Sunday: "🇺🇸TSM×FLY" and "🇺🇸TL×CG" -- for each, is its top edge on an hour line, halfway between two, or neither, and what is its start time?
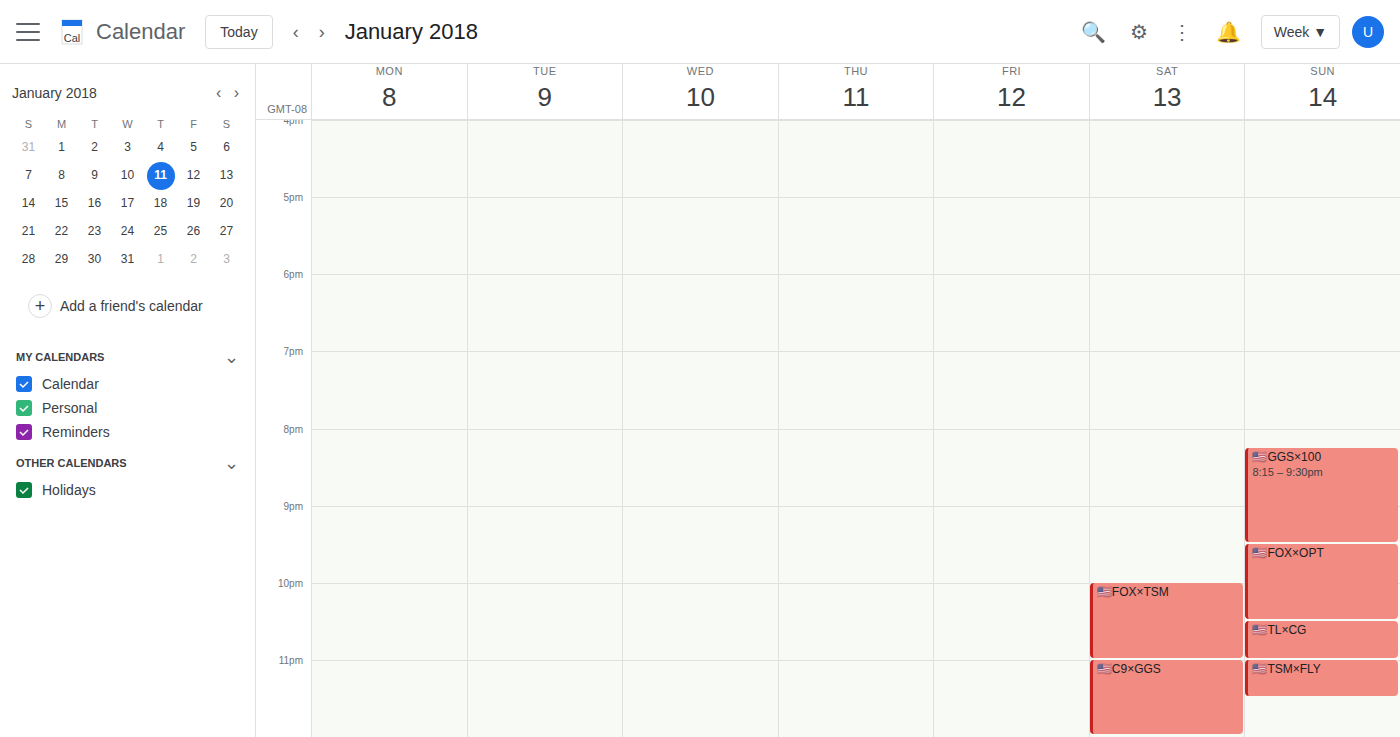
"🇺🇸TSM×FLY": 11:00 PM, exactly on the 11 PM line. "🇺🇸TL×CG": 10:30 PM, halfway between the 10 PM and 11 PM lines.